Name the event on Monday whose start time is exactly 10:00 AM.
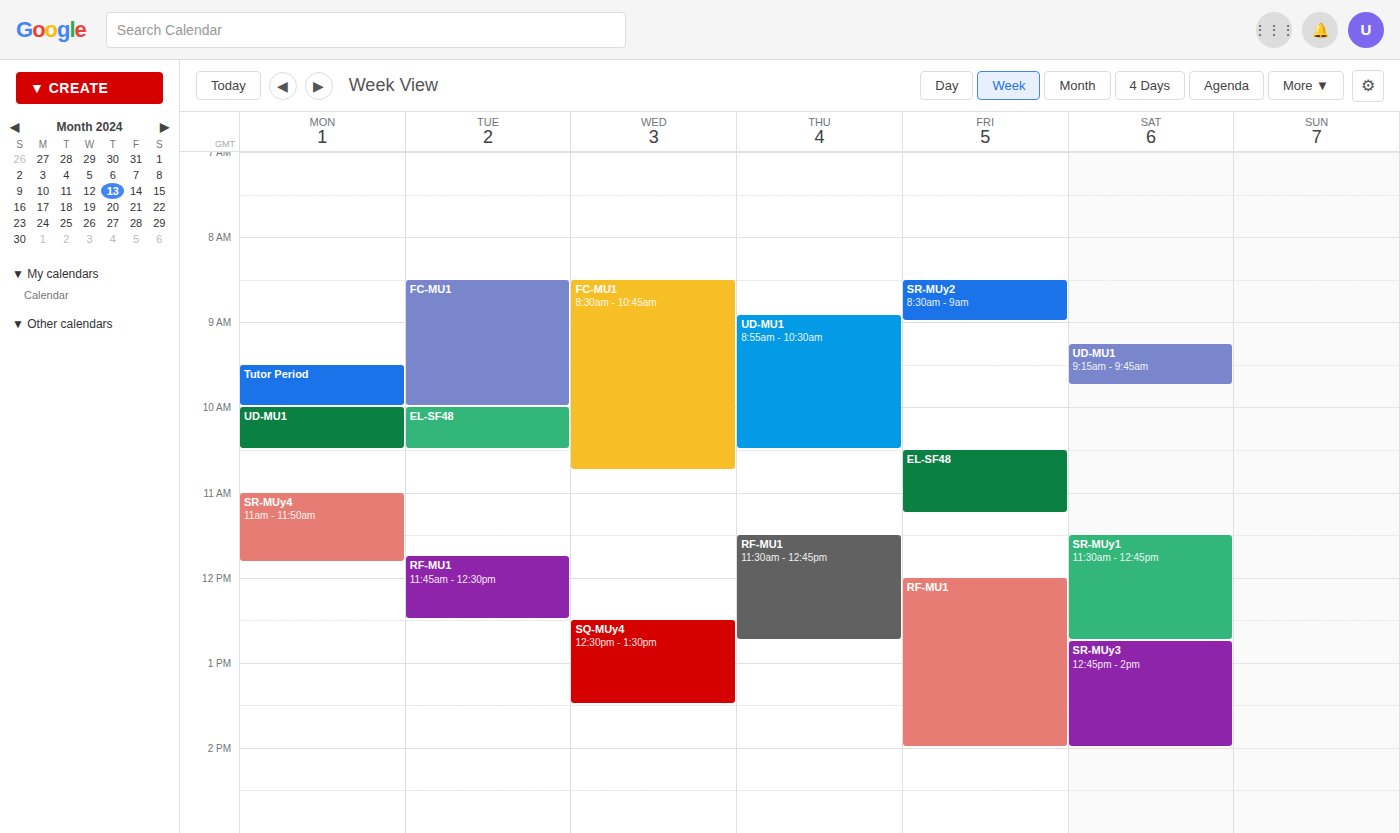
"UD-MU1"